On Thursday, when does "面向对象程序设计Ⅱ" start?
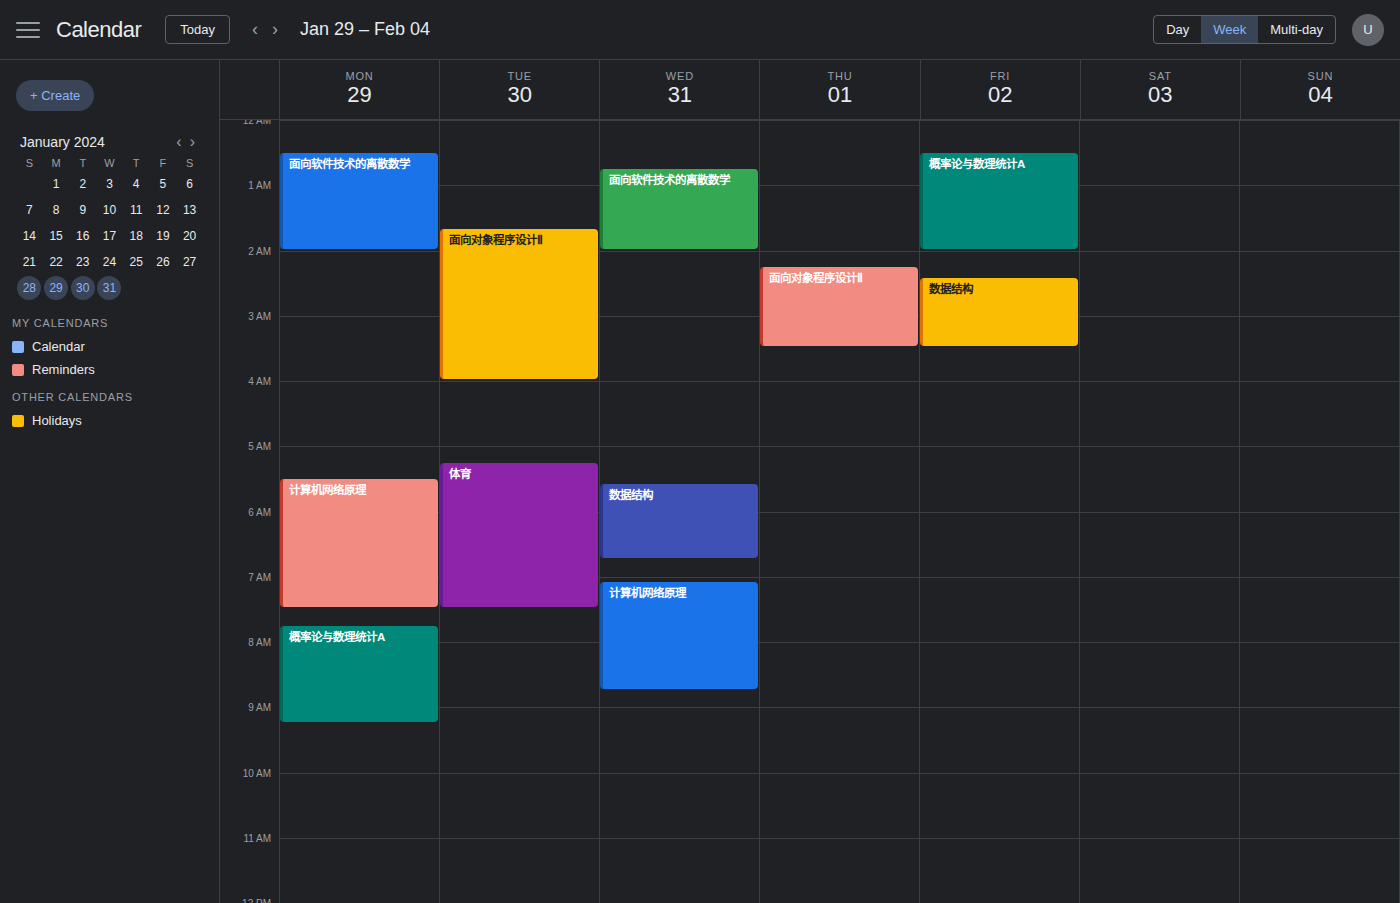
02:15